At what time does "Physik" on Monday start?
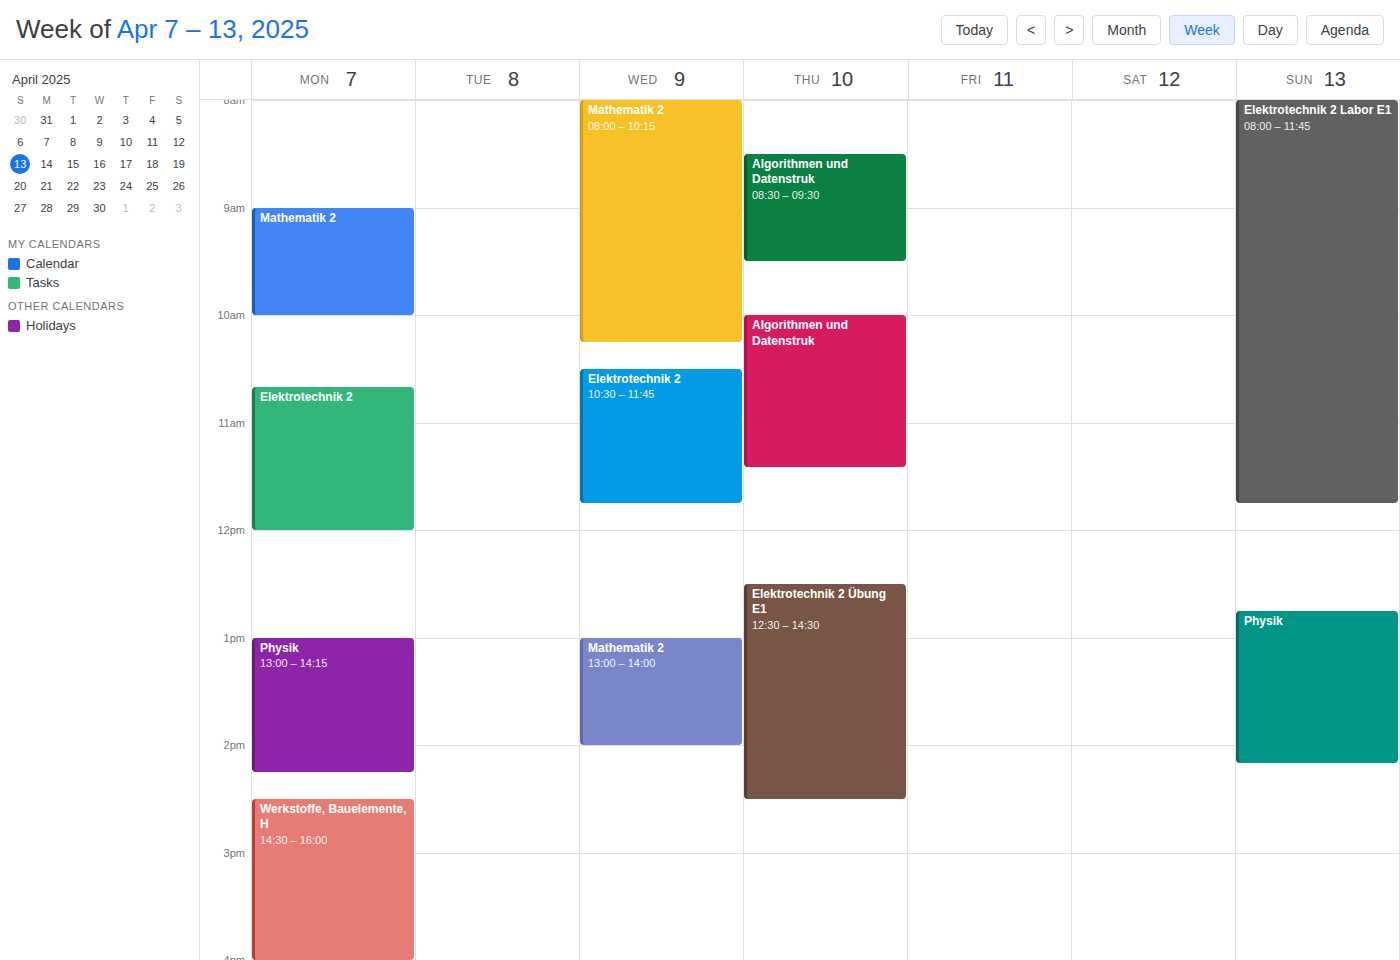
1:00 PM